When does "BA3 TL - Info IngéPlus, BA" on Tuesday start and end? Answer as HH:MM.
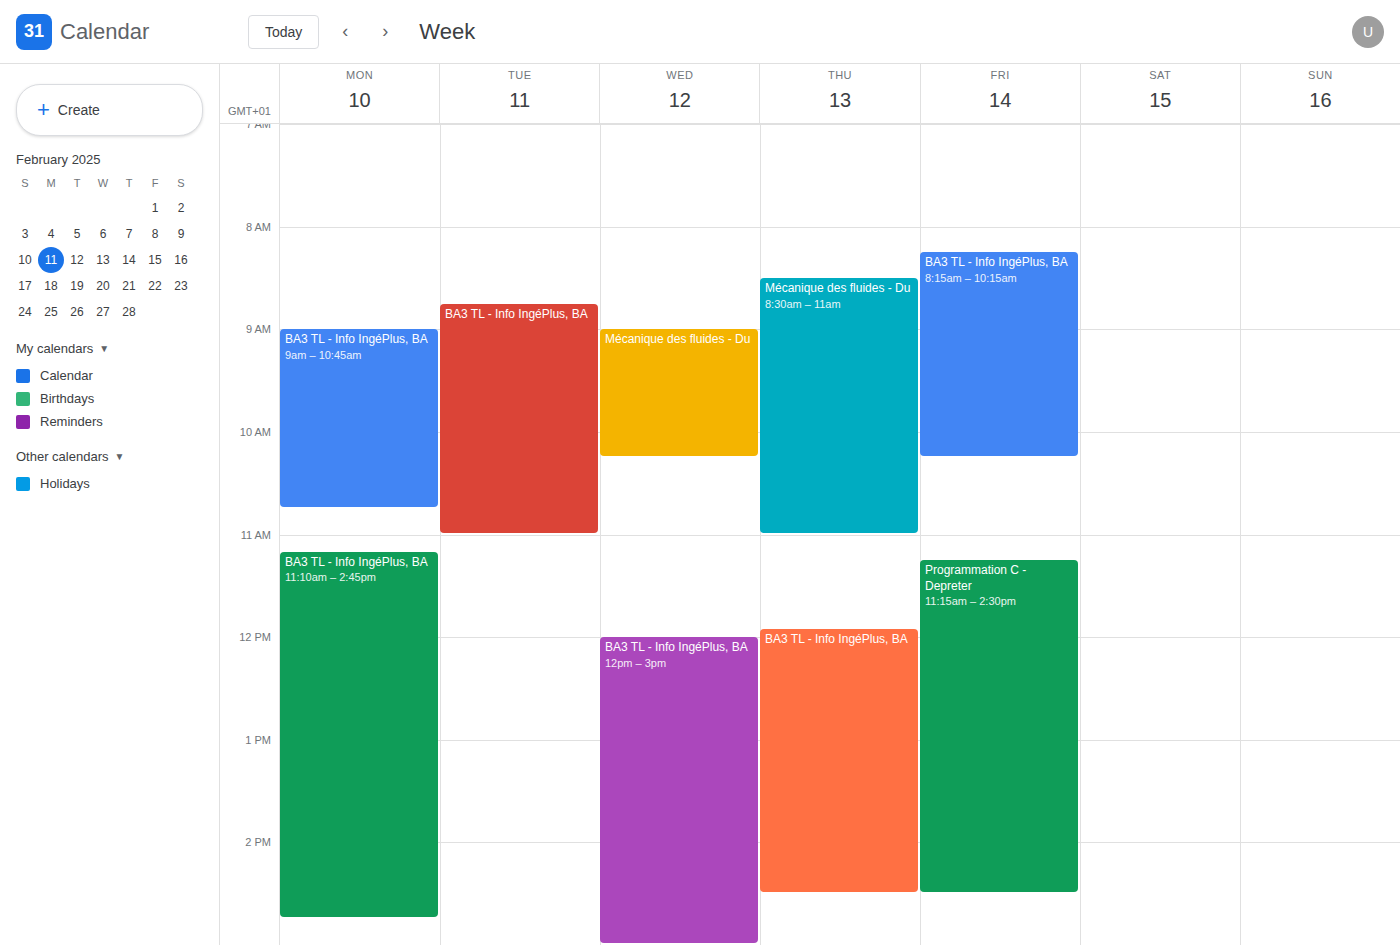
08:45 to 11:00